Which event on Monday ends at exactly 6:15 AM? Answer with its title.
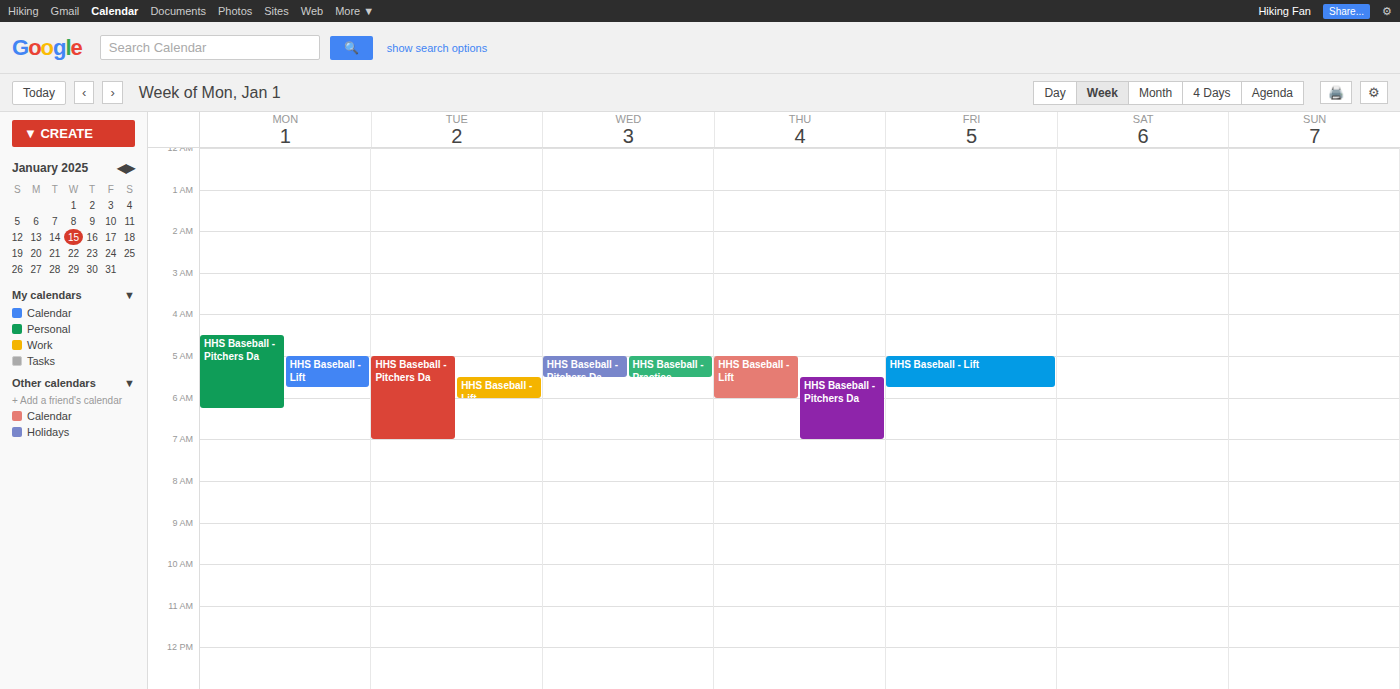
"HHS Baseball - Pitchers Da"